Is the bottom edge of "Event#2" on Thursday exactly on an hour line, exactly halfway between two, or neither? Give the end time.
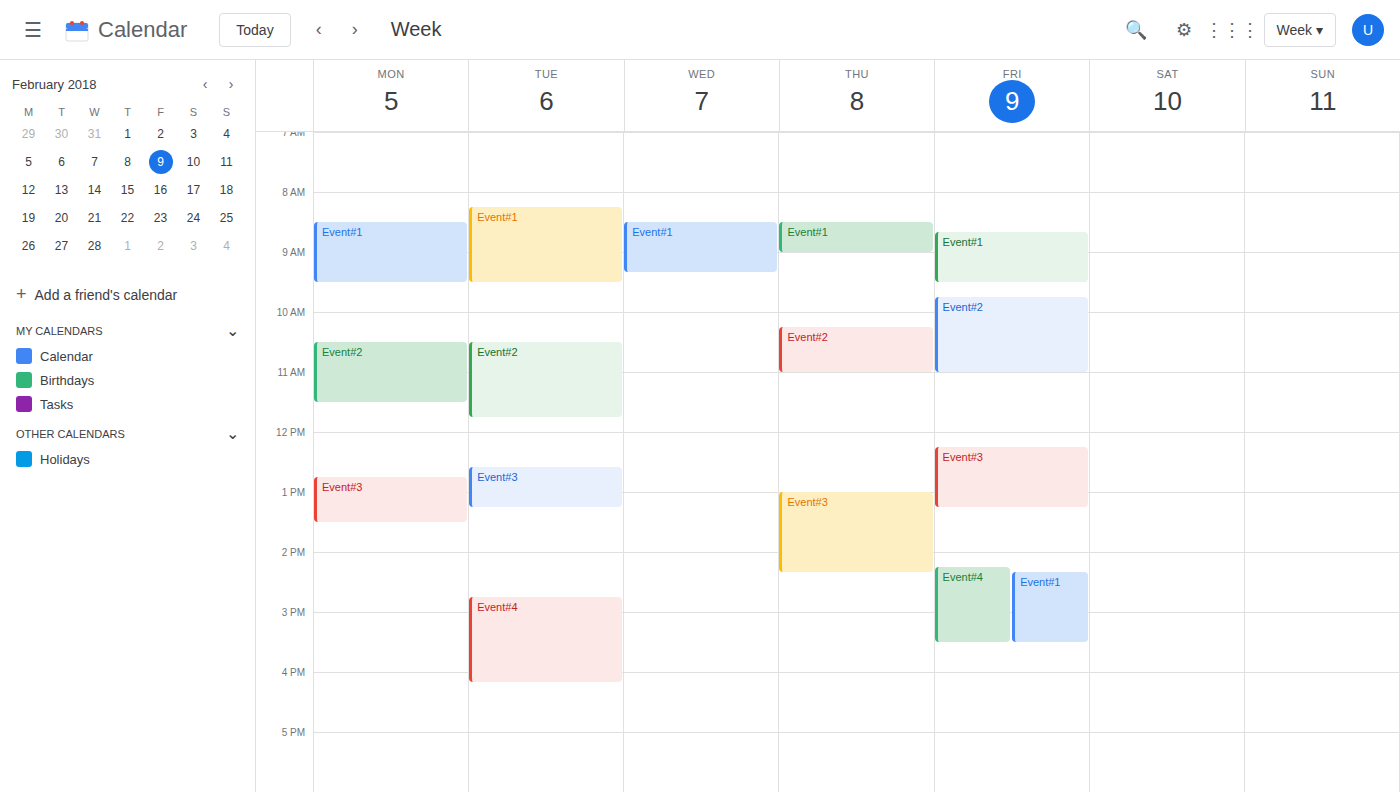
11:00 AM -- exactly on the 11 AM line.